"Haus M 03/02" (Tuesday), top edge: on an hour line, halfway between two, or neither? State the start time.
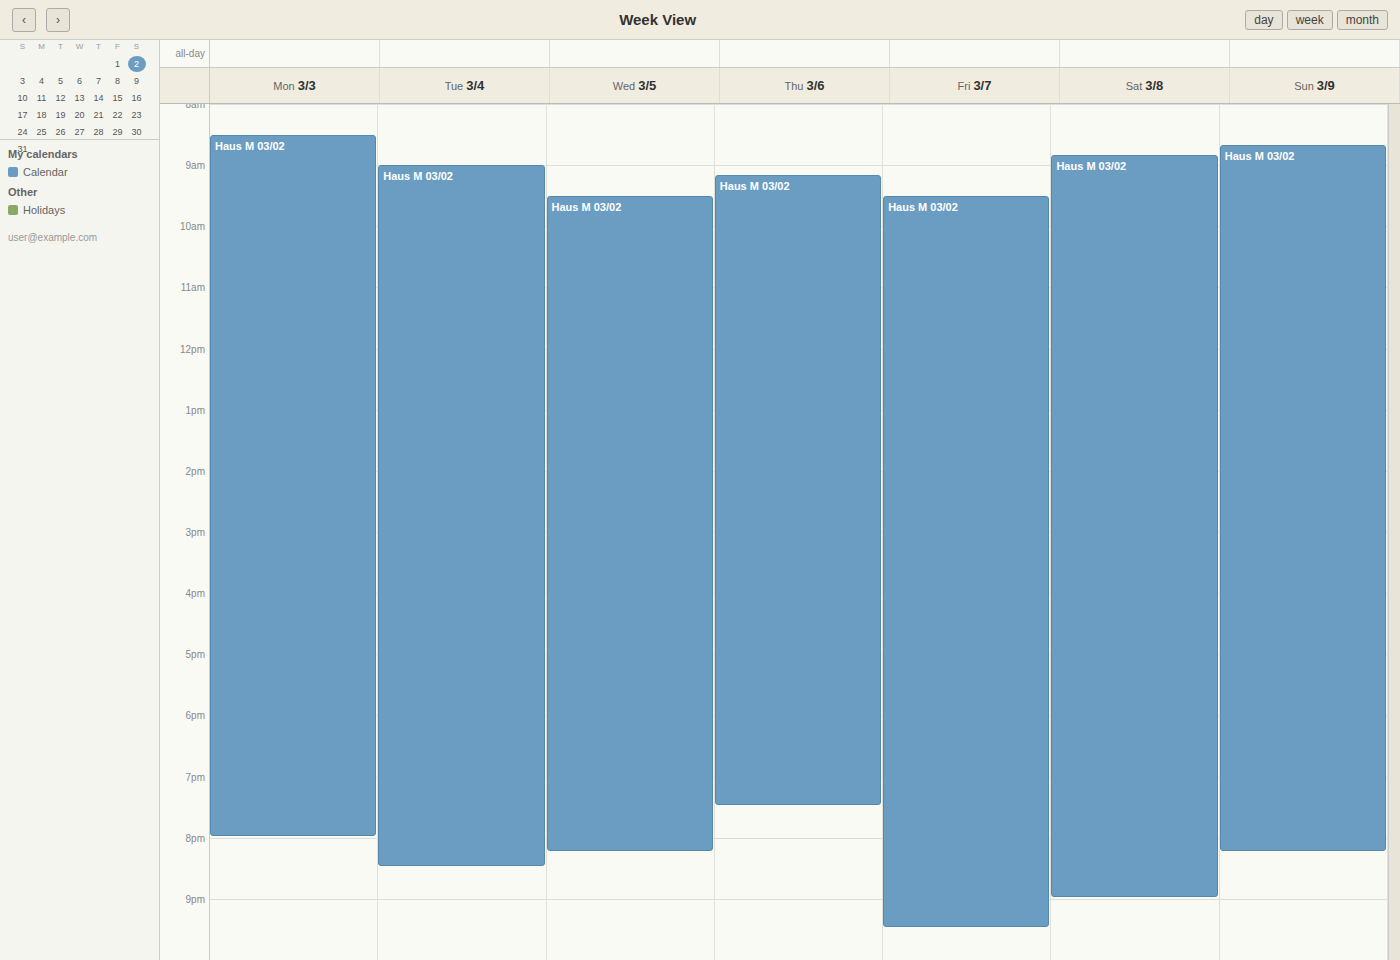
9:00 AM -- exactly on the 9 AM line.